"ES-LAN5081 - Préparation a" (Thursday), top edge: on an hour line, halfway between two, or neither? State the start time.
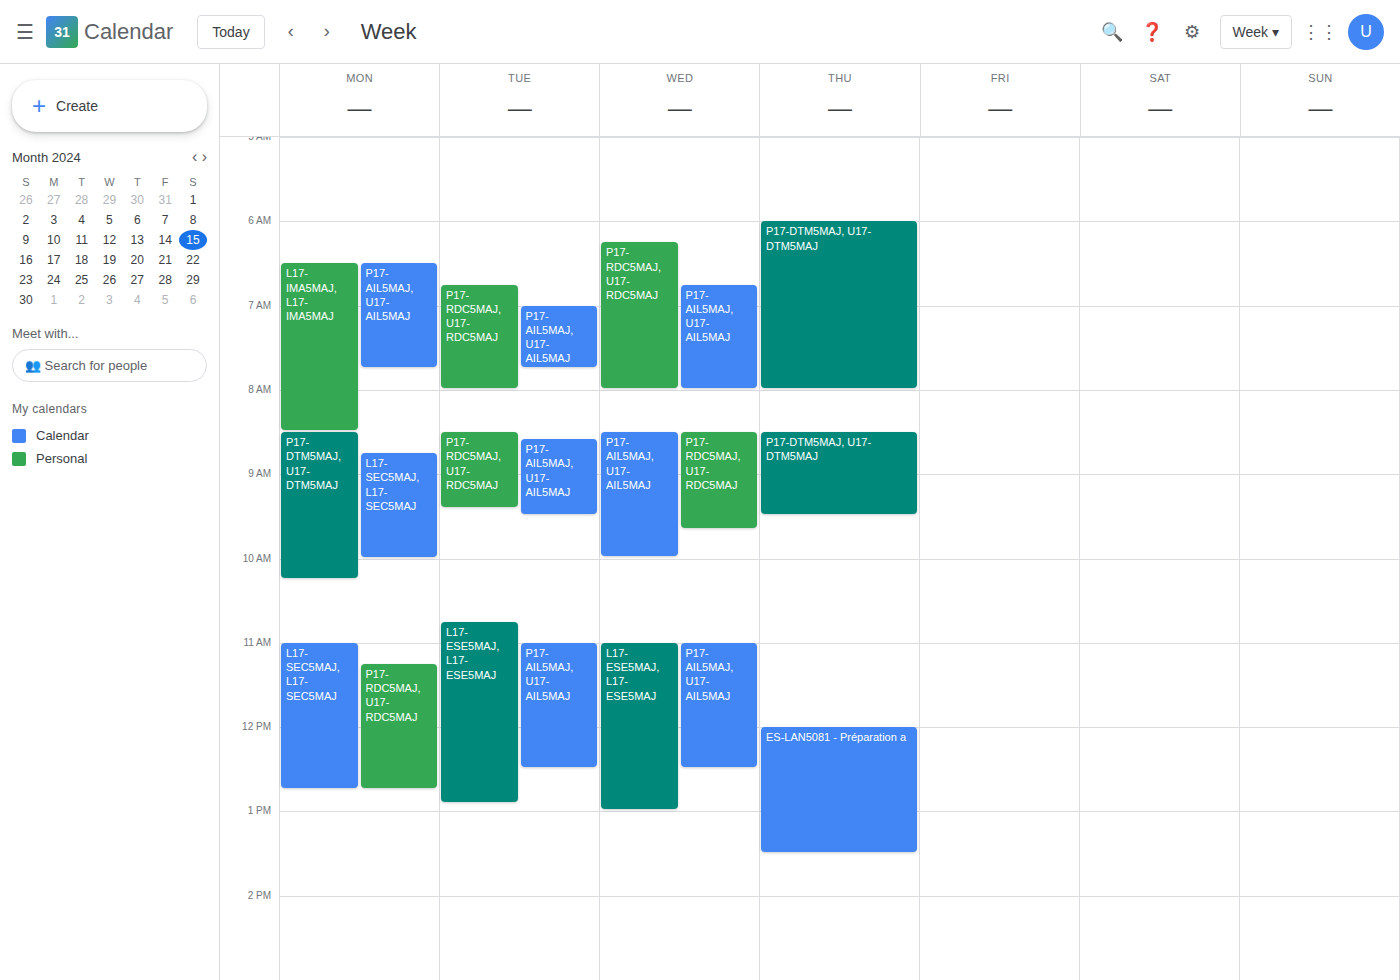
12:00 PM -- exactly on the 12 PM line.